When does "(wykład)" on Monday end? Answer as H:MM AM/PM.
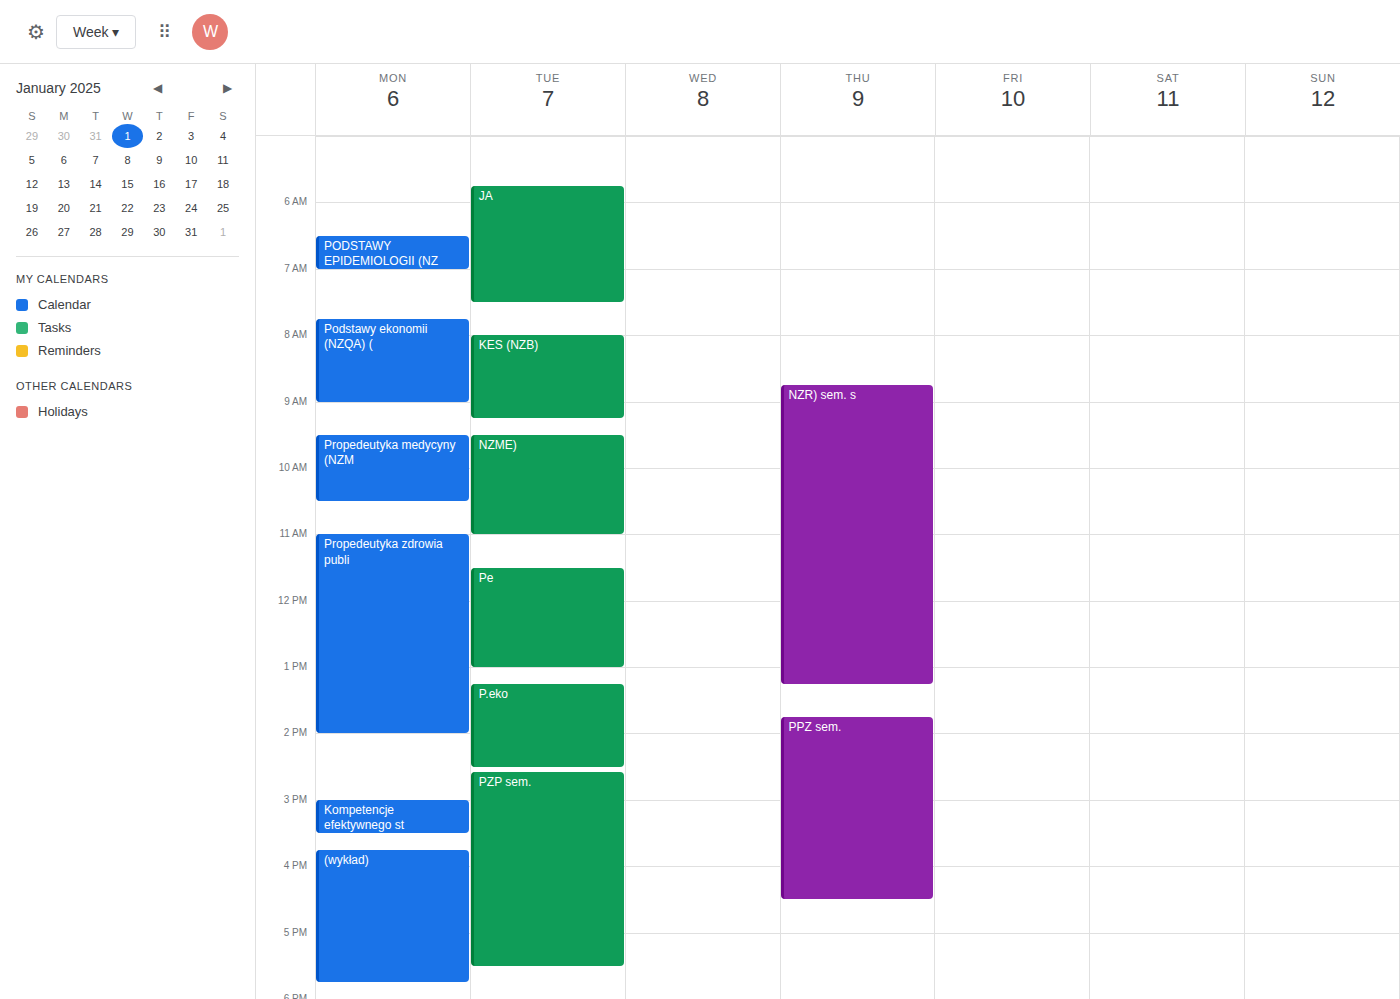
5:45 PM